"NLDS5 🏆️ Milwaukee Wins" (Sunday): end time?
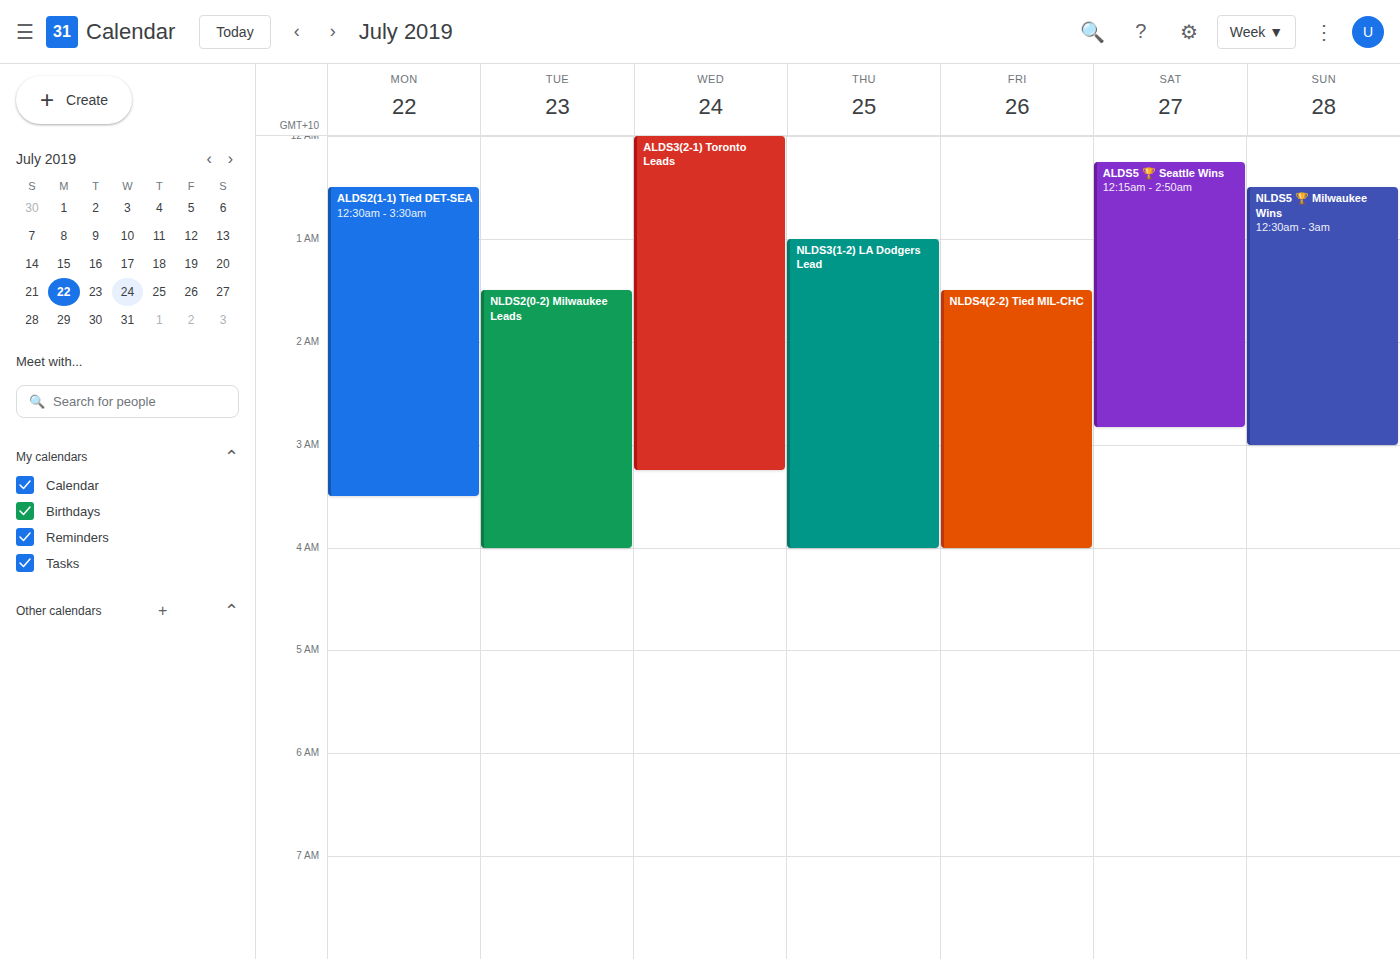
03:00